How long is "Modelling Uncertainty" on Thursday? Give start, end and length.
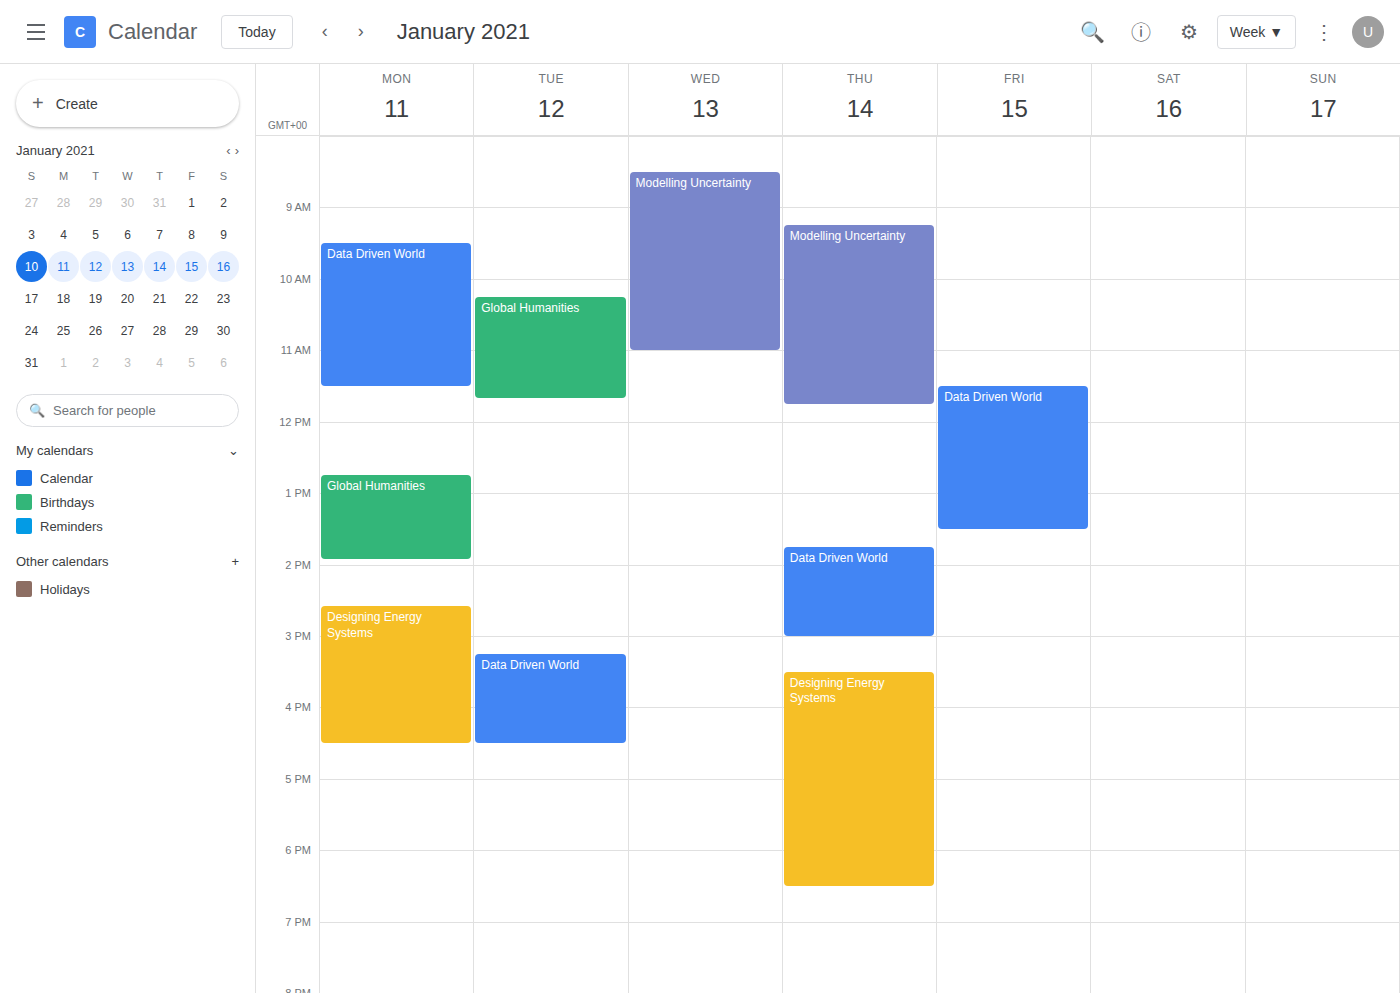
9:15 AM to 11:45 AM, 2 hours 30 minutes